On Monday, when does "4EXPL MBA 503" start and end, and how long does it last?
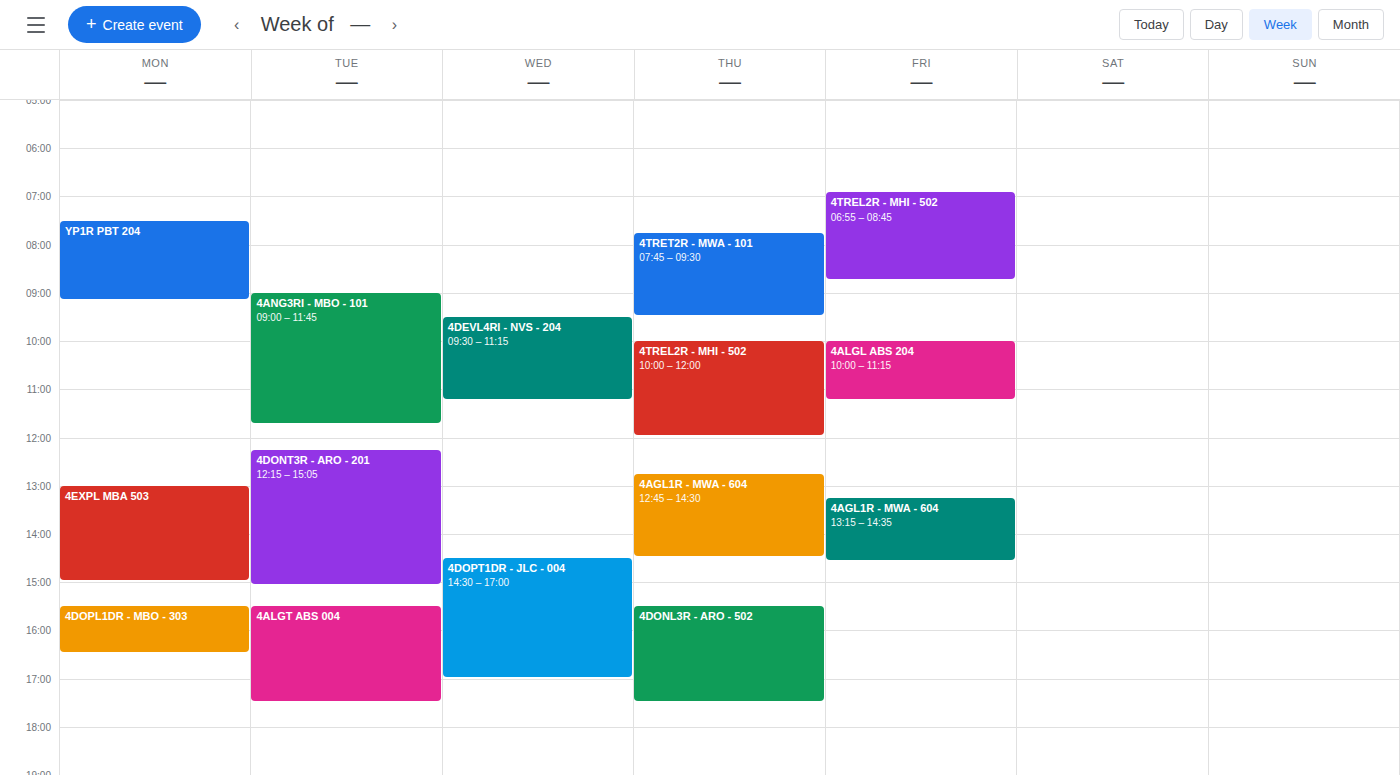
1:00 PM to 3:00 PM, 2 hours